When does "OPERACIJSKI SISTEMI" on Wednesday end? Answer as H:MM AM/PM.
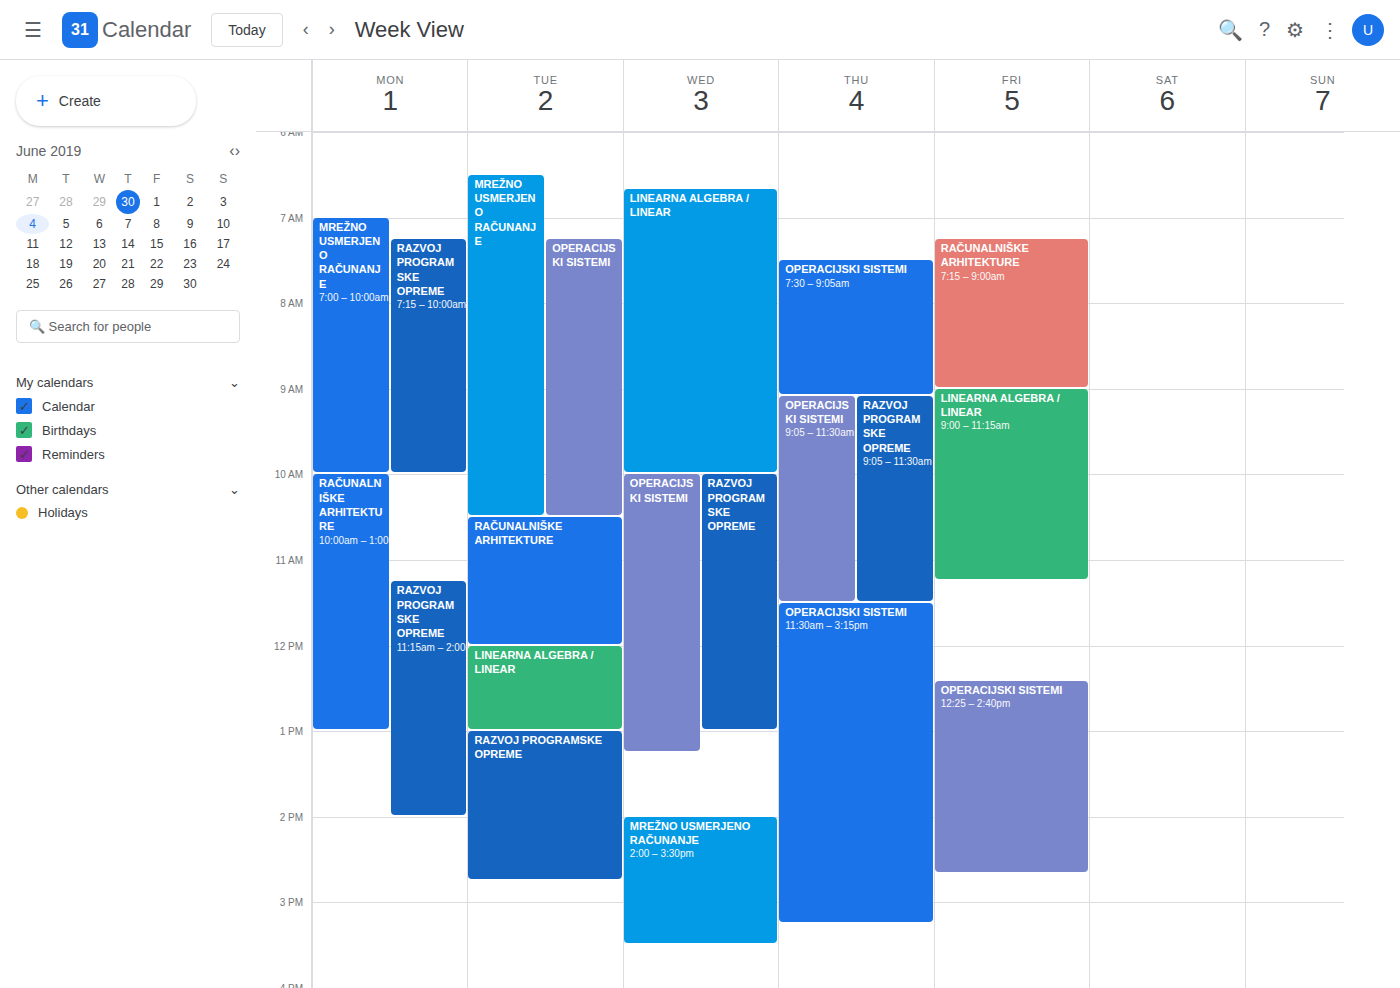
1:15 PM